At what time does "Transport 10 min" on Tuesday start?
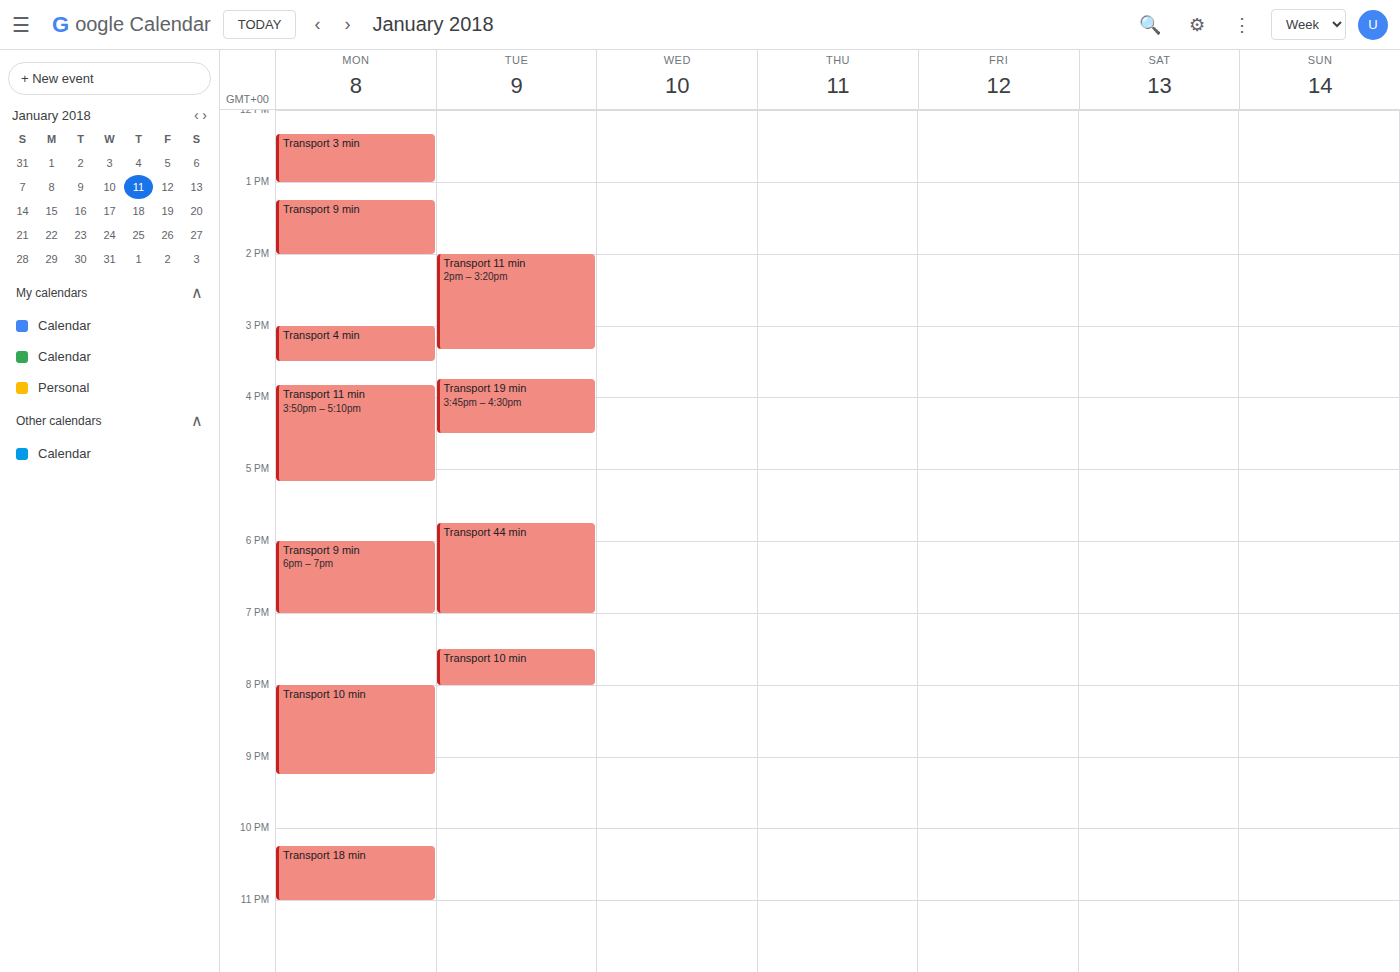
7:30 PM